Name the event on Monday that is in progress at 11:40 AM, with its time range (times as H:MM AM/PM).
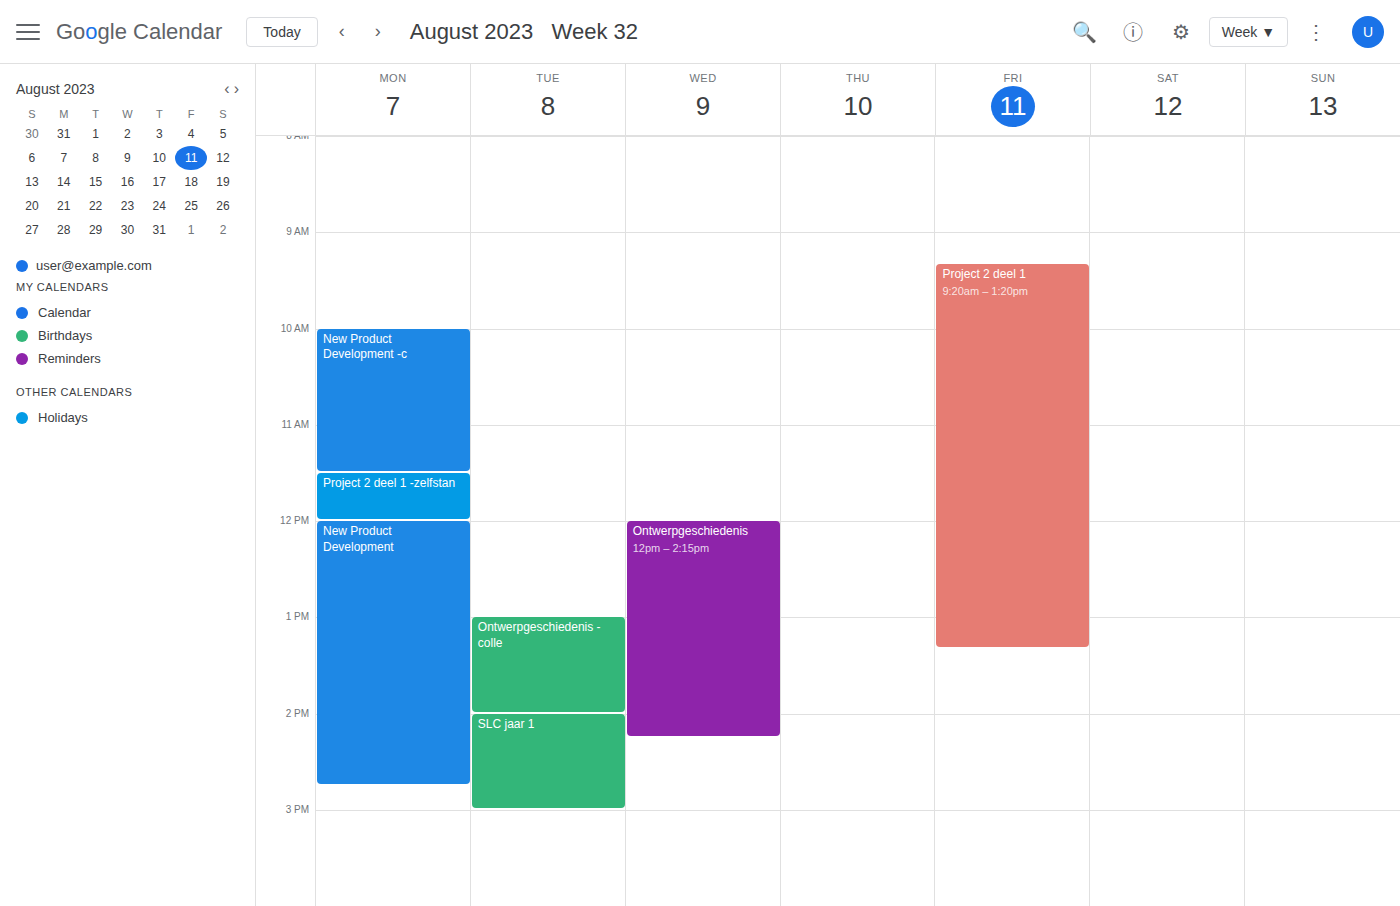
"Project 2 deel 1 -zelfstan", 11:30 AM to 12:00 PM